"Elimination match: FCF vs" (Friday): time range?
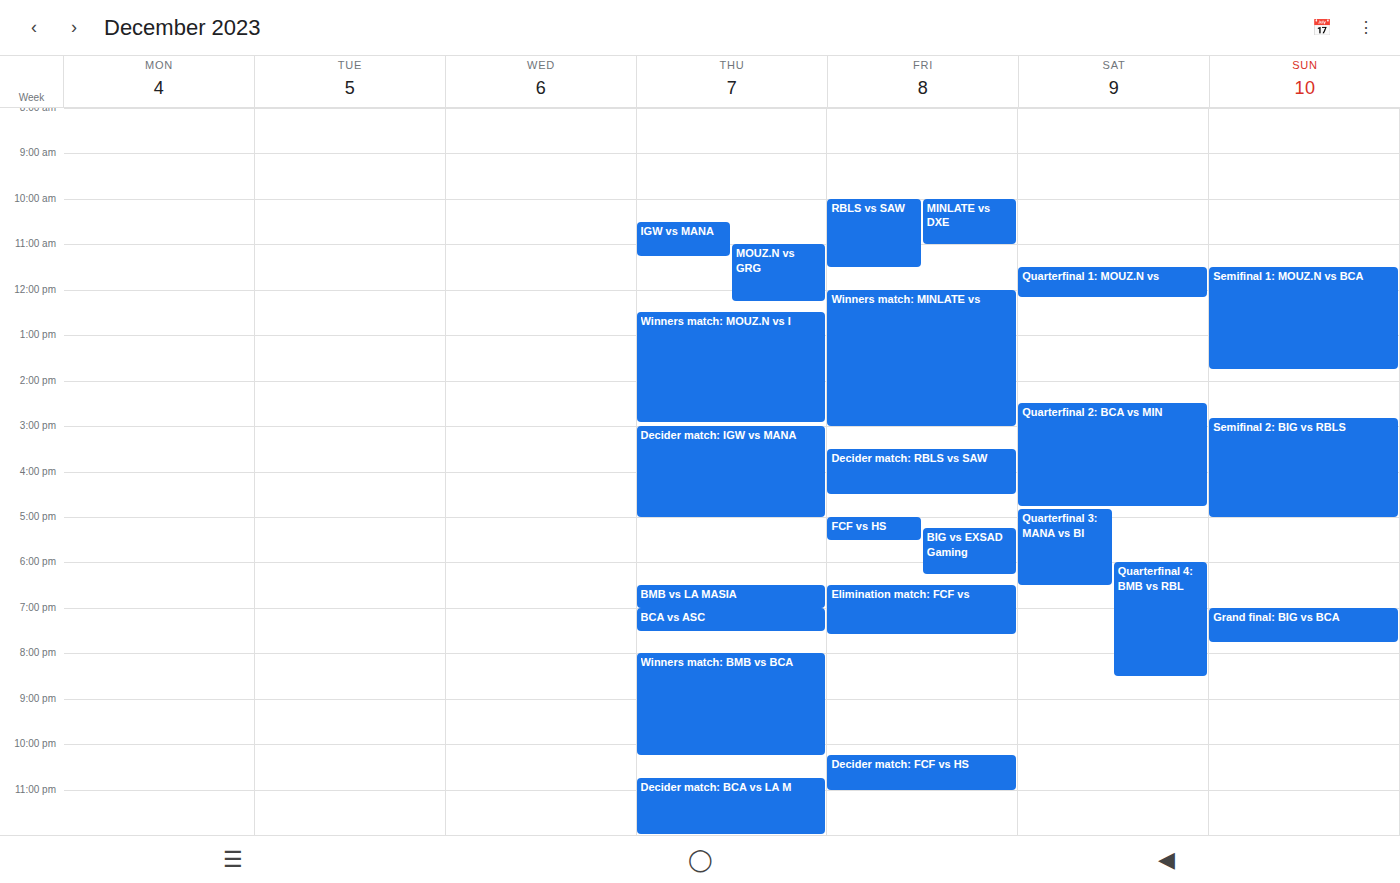
6:30 PM to 7:35 PM